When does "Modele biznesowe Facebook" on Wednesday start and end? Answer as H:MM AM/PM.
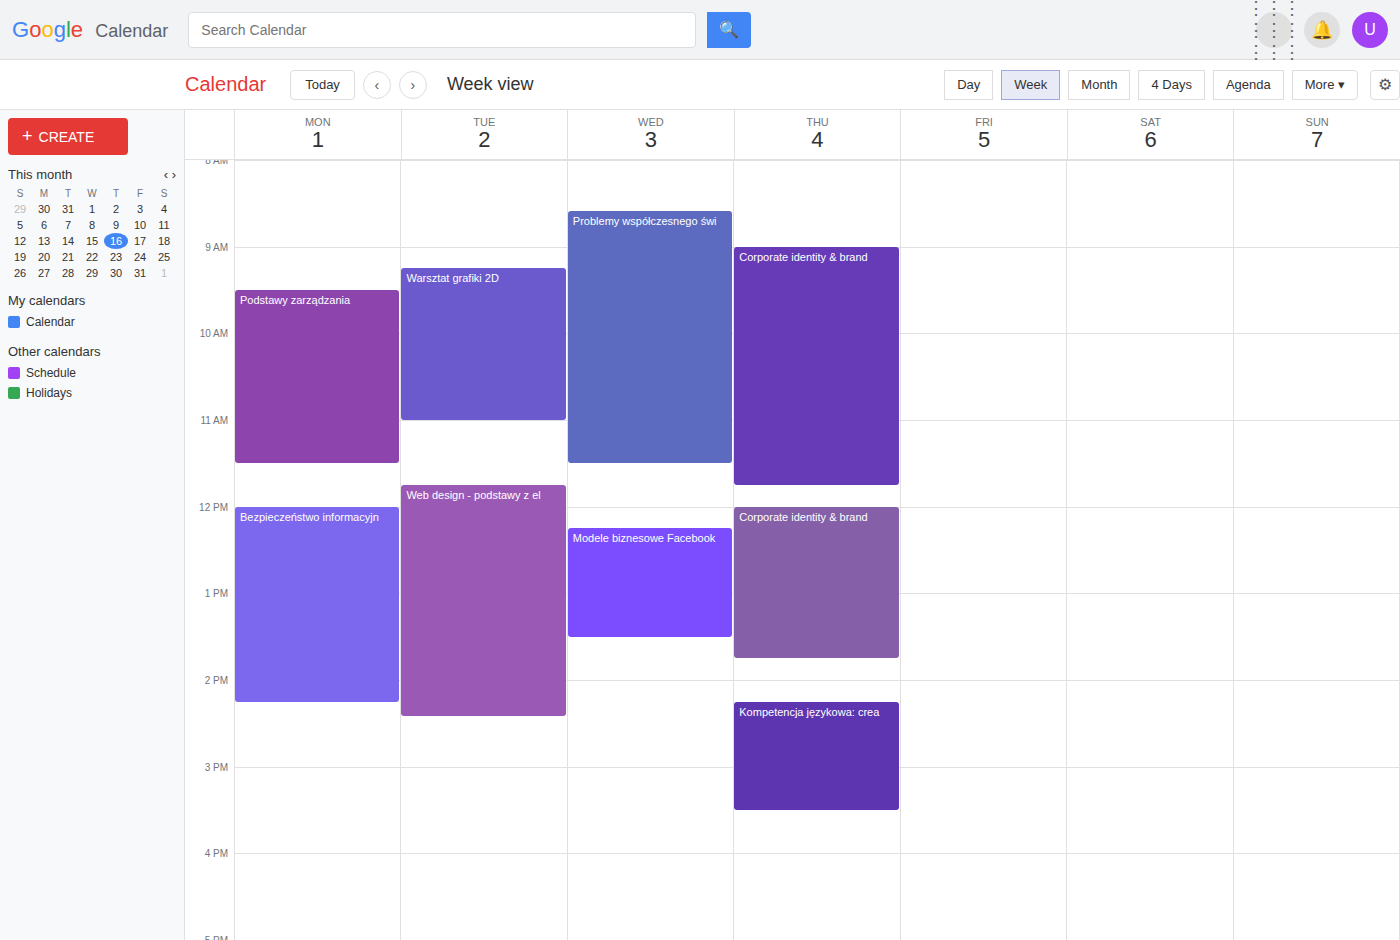
12:15 PM to 1:30 PM